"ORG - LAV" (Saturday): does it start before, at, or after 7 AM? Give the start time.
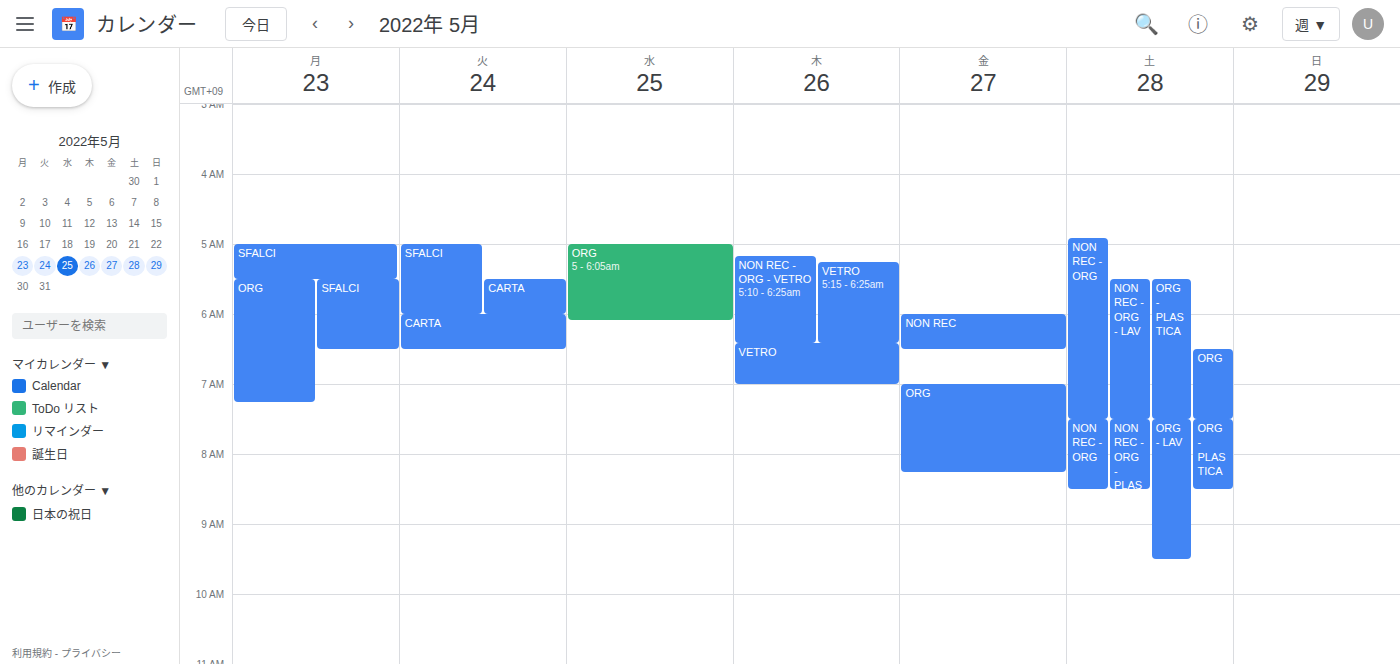
7:30 AM -- after 7 AM, 30 minutes below the 7 AM line.